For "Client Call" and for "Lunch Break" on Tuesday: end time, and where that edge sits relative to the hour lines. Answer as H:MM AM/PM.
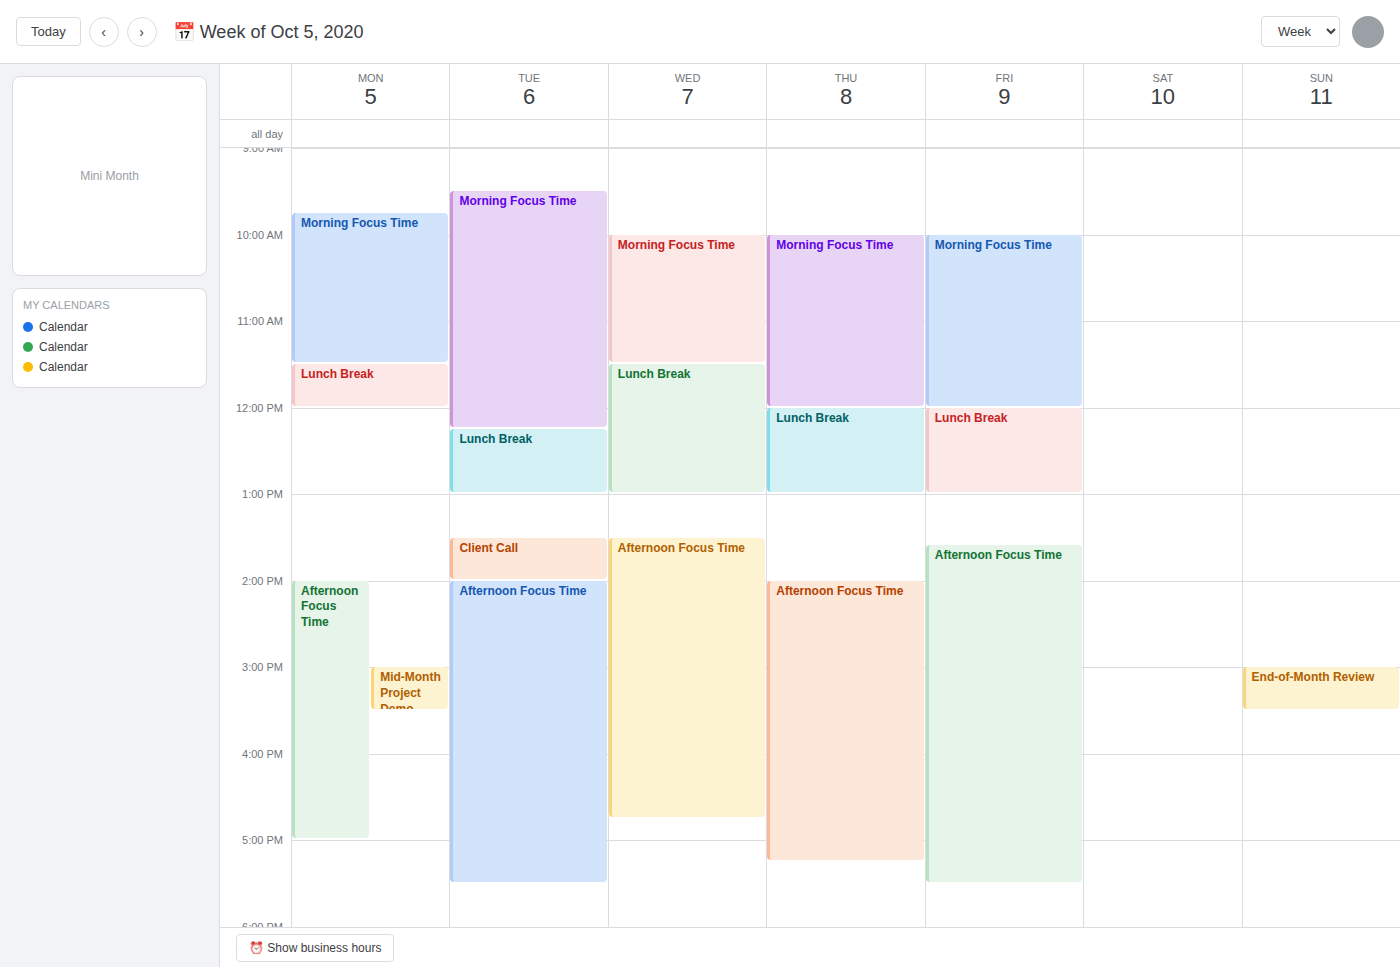
"Client Call": 2:00 PM, exactly on the 2 PM line. "Lunch Break": 1:00 PM, exactly on the 1 PM line.